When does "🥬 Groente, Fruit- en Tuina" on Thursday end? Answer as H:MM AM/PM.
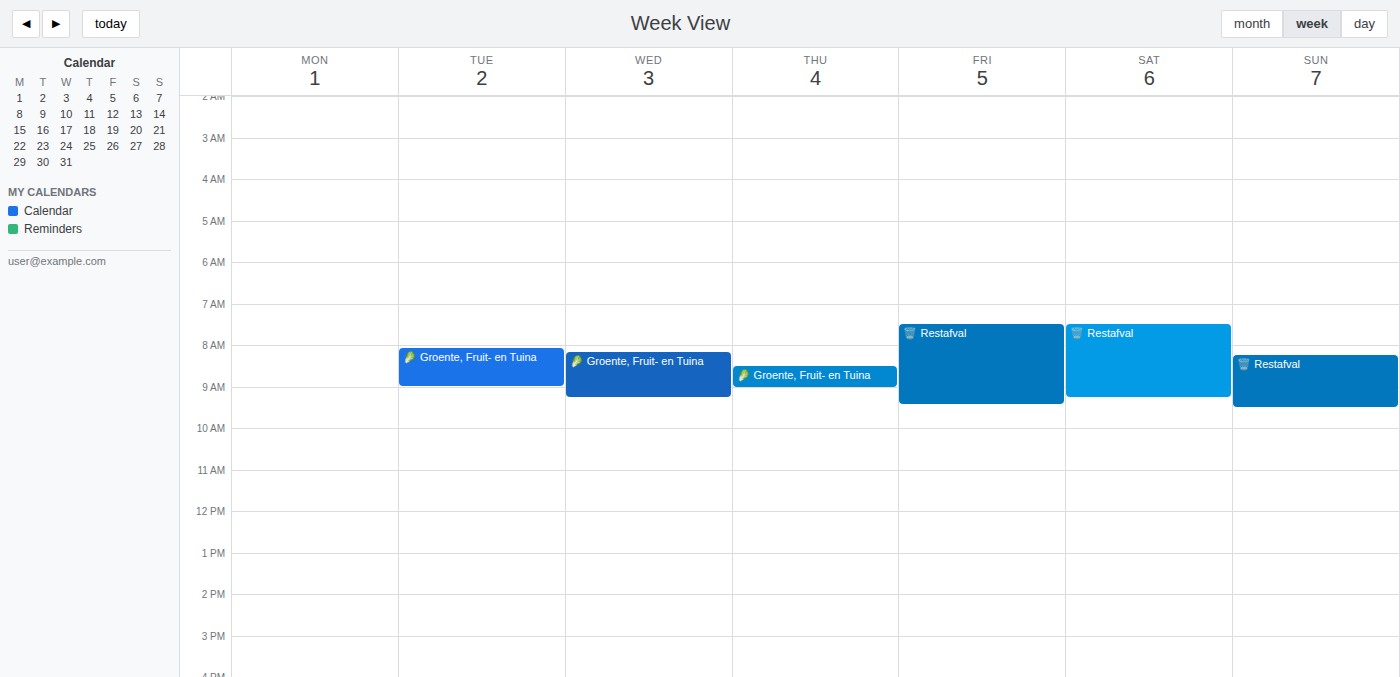
9:00 AM